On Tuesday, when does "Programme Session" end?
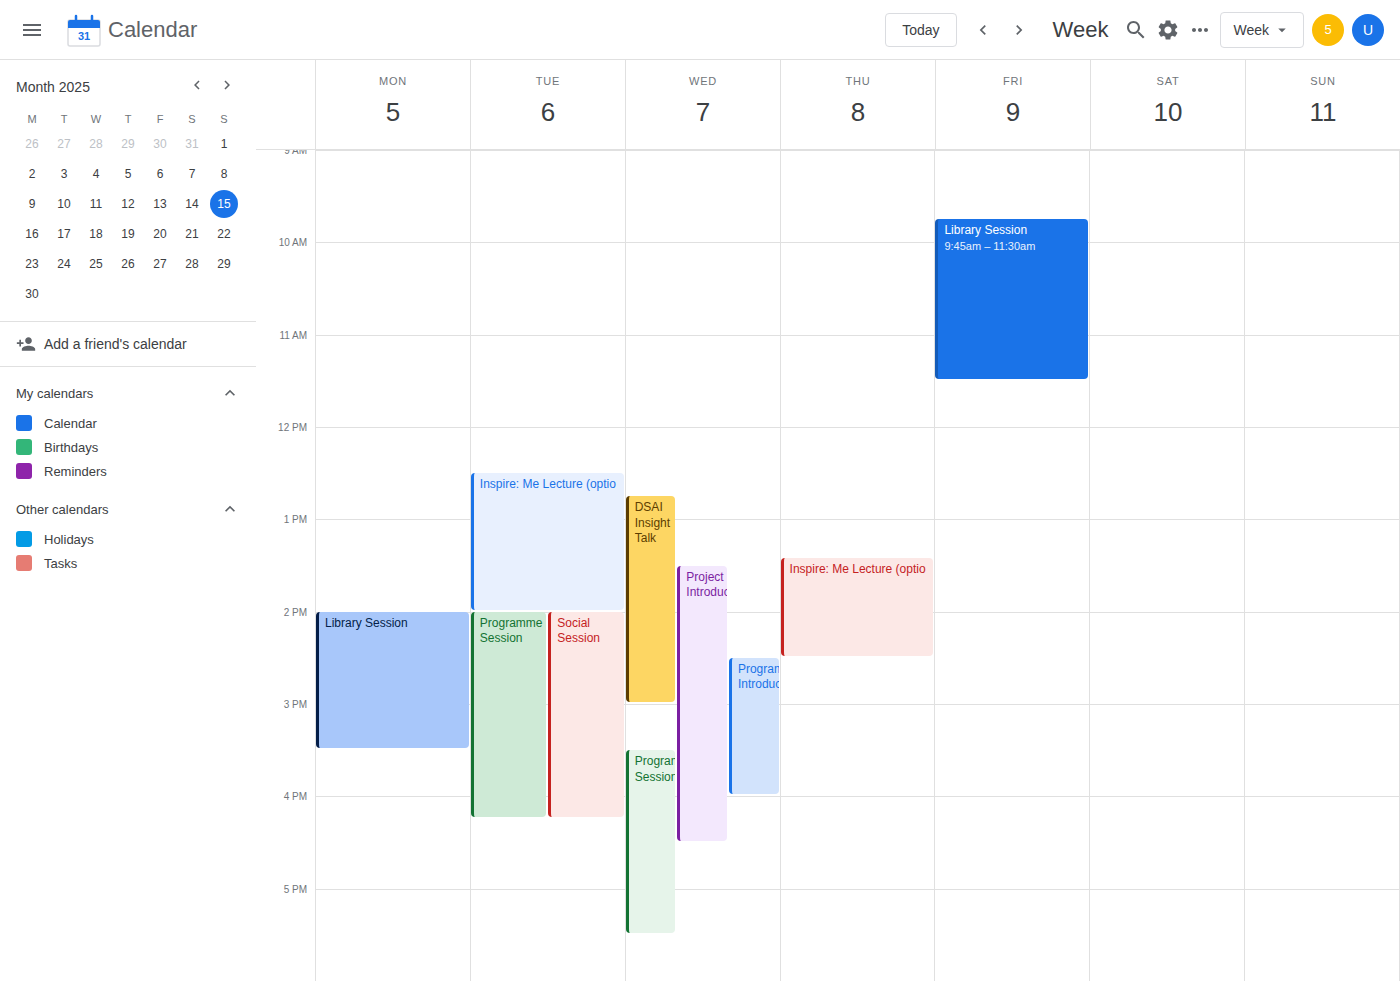
4:15 PM